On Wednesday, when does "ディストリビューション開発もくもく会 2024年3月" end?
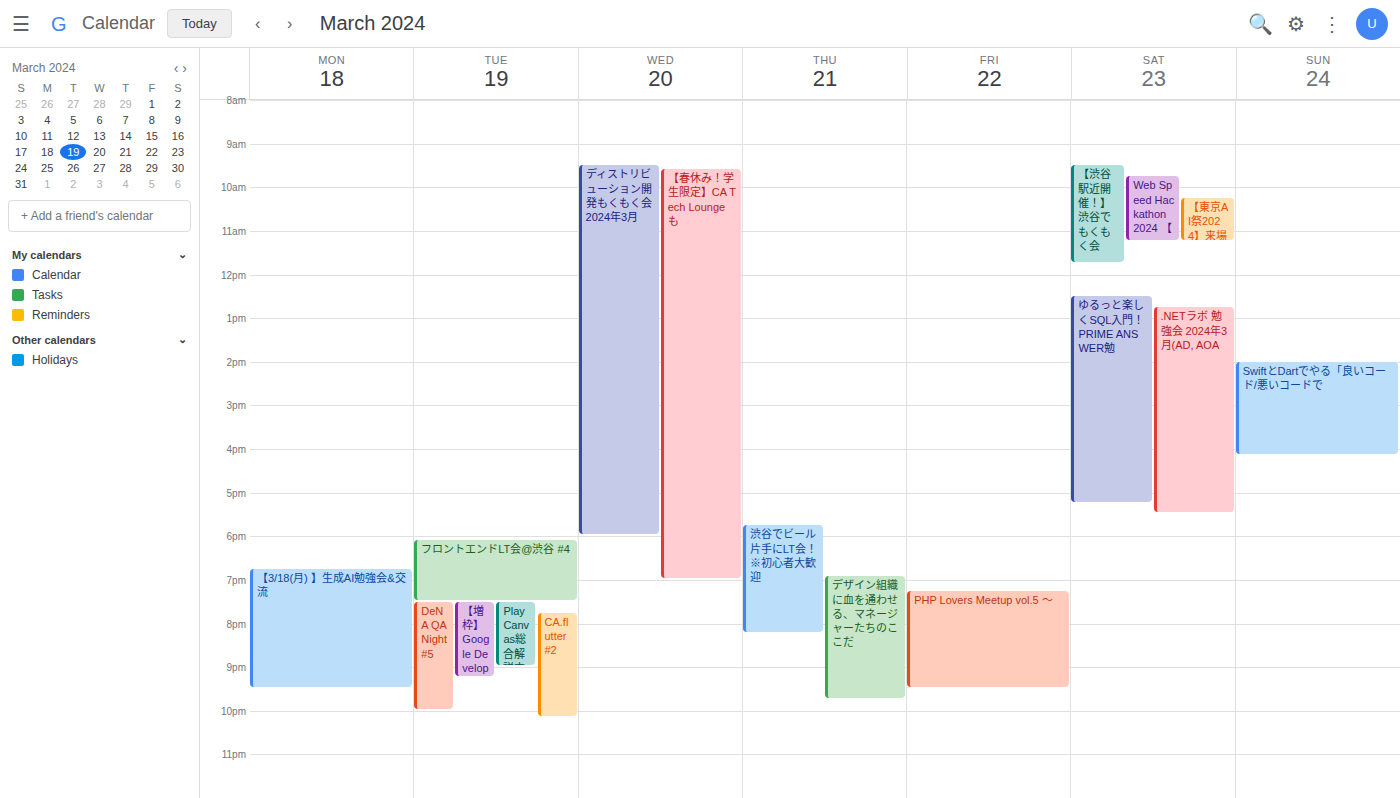
6:00 PM